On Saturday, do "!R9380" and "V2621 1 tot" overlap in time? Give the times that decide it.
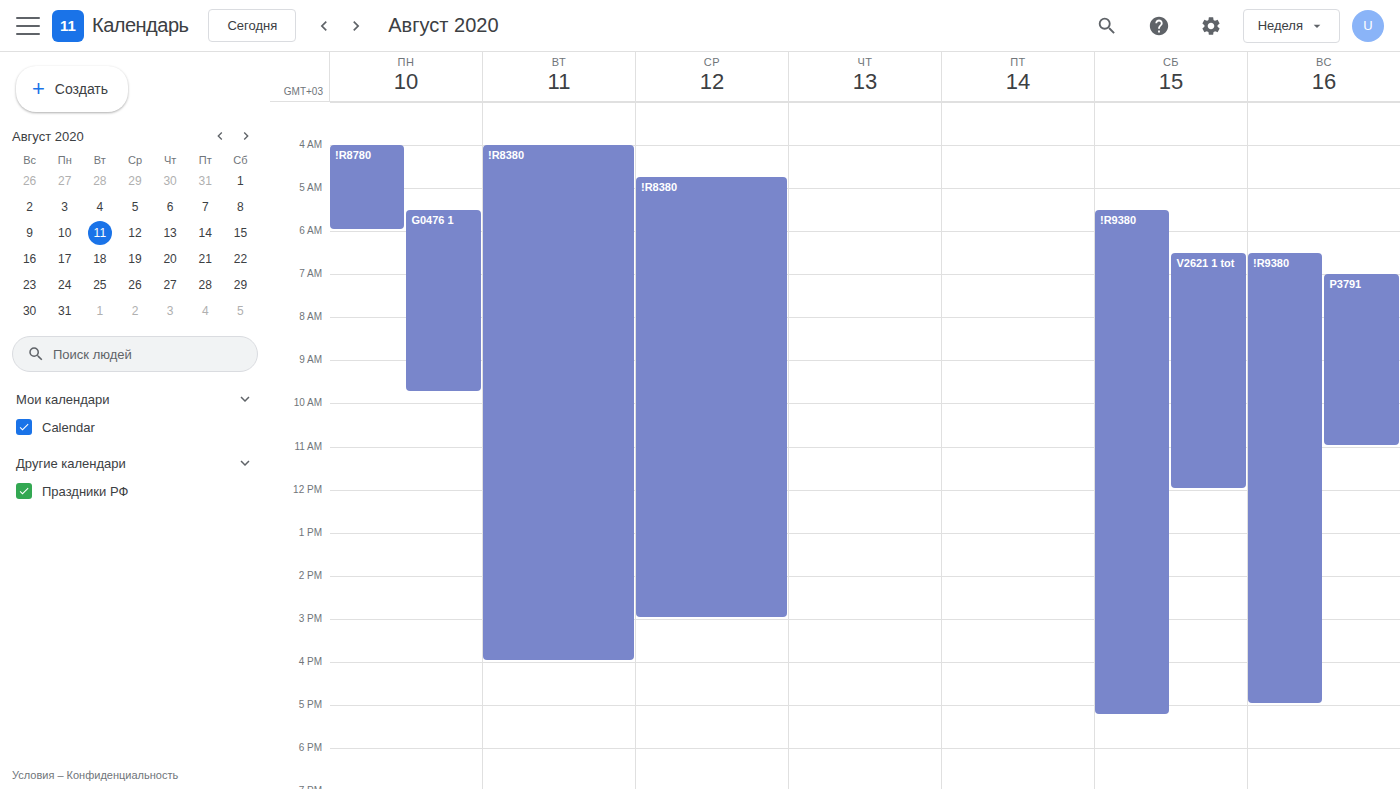
"V2621 1 tot" runs 06:30 to 12:00, inside "!R9380" -- they overlap.